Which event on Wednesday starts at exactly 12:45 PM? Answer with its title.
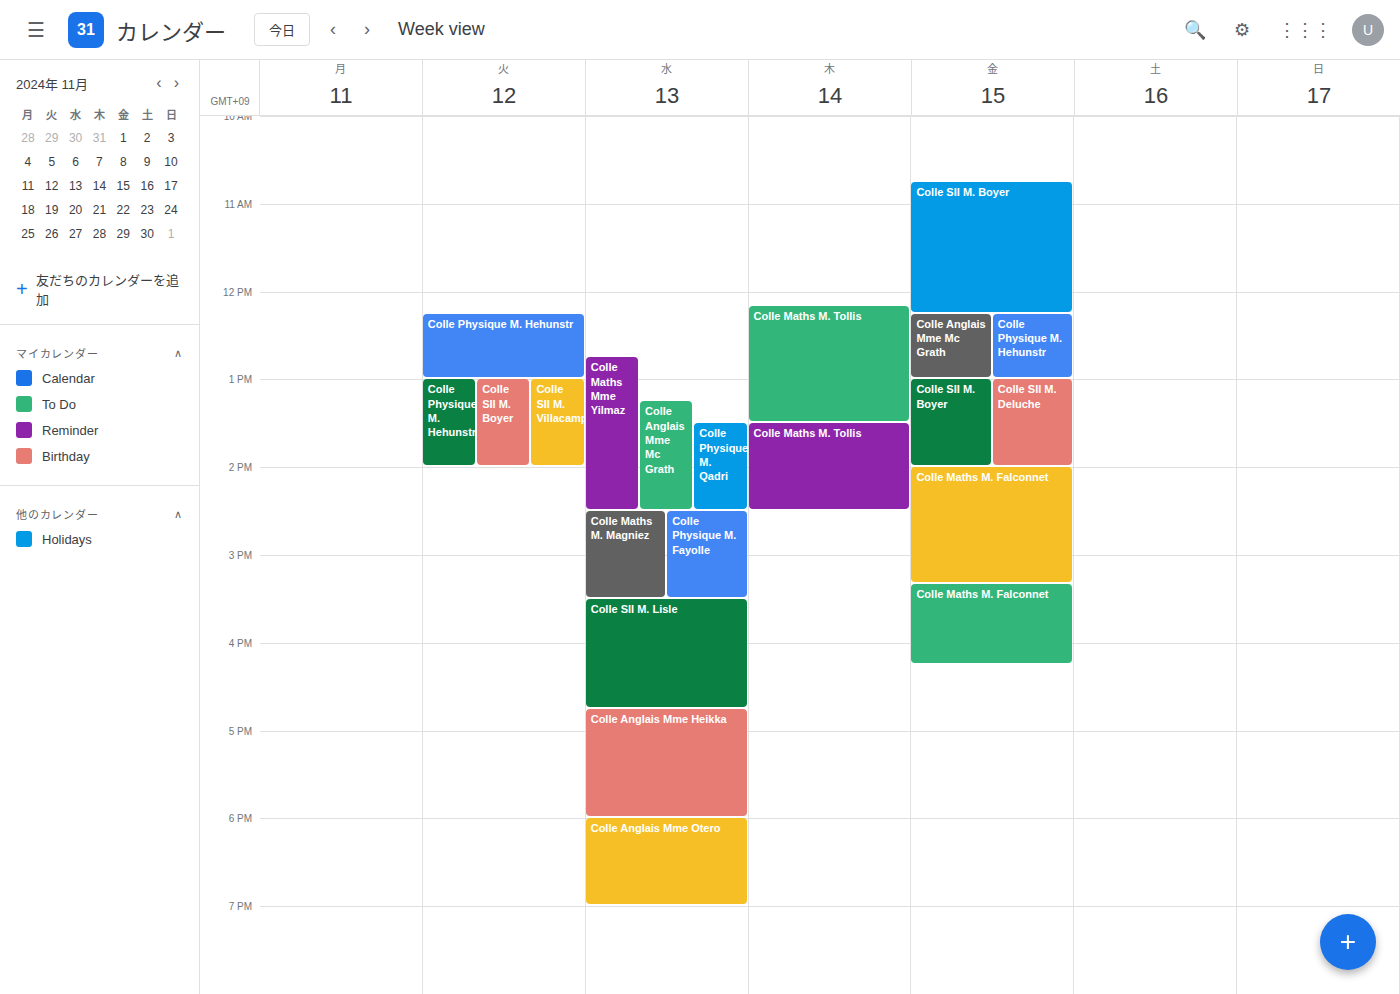
"Colle Maths Mme Yilmaz"